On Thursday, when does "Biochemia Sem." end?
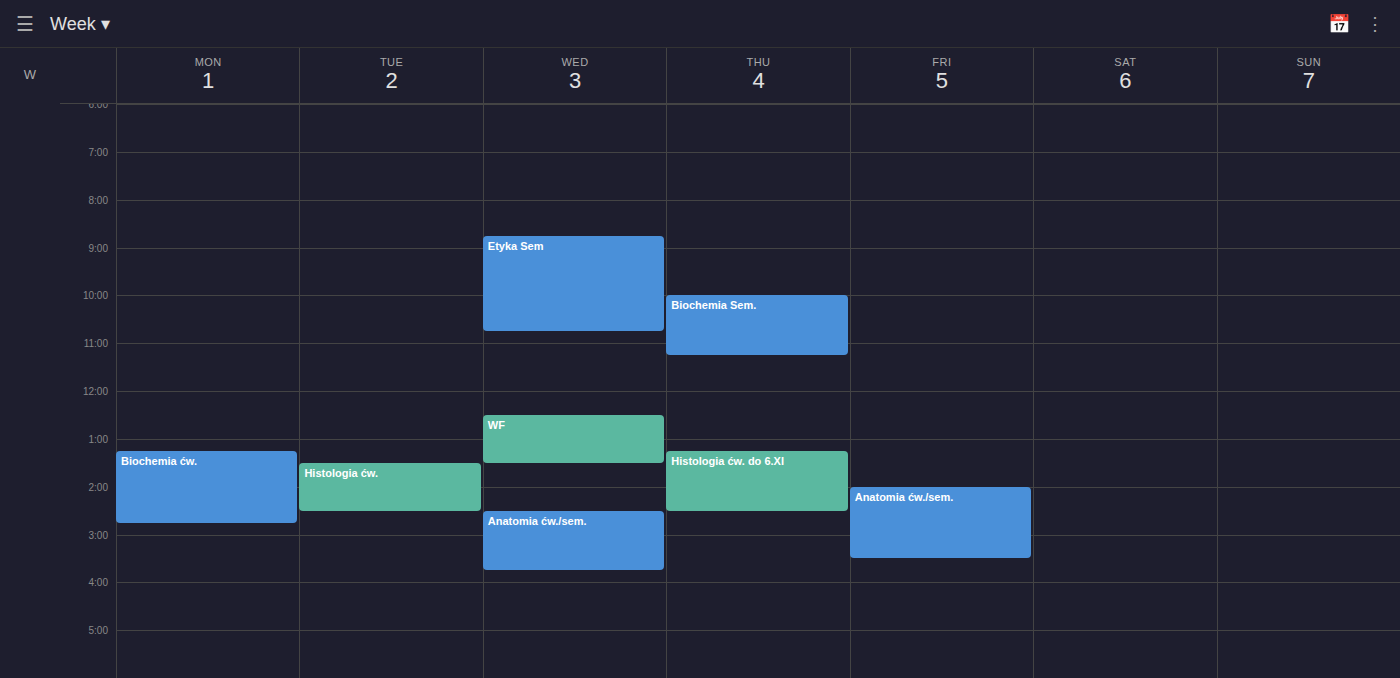
11:15 AM